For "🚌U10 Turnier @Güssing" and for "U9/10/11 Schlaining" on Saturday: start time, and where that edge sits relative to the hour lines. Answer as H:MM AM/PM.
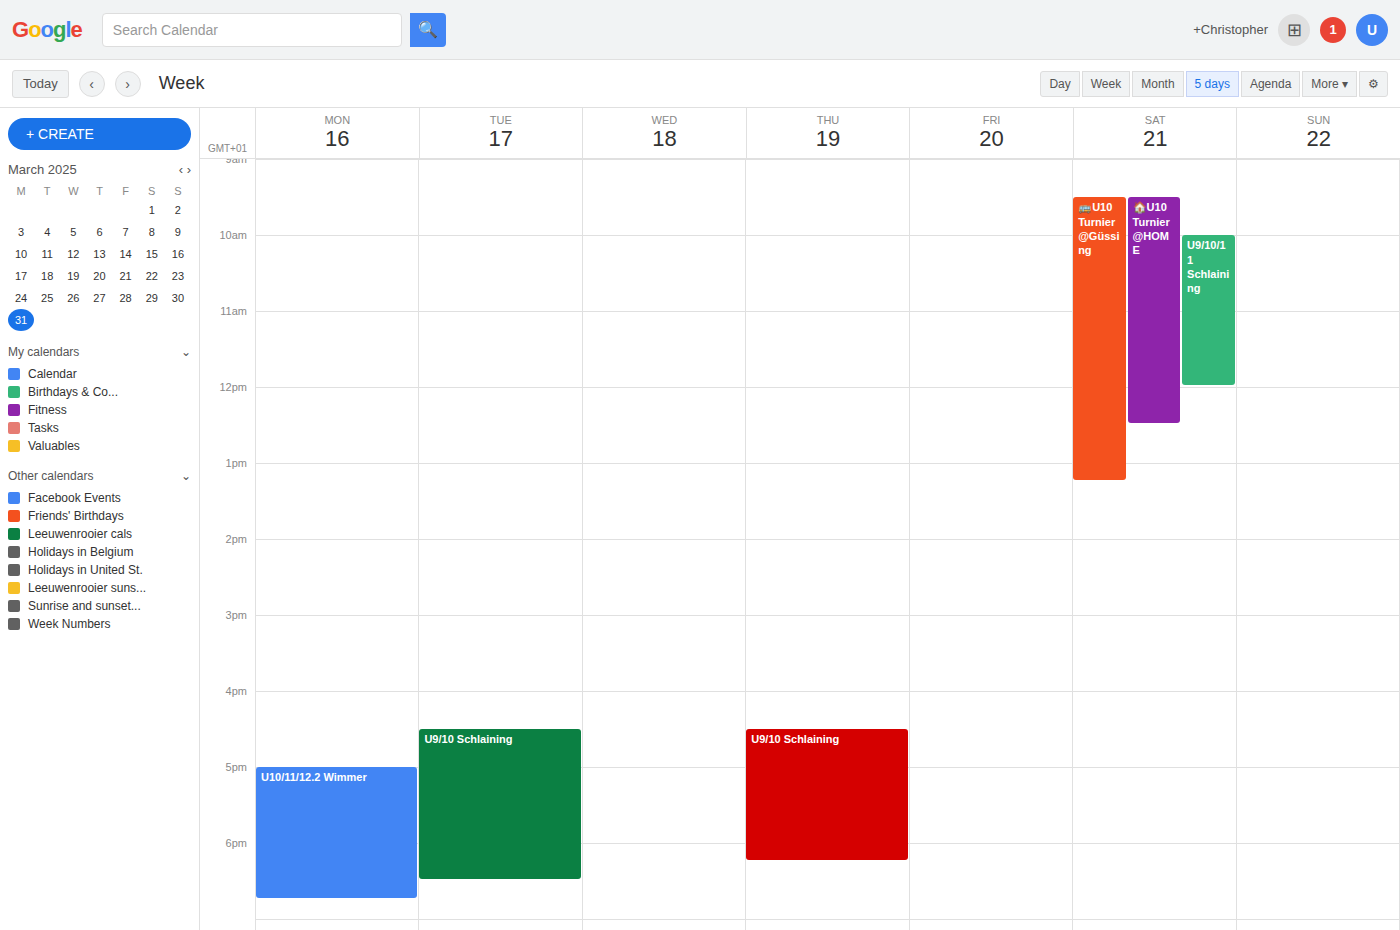
"🚌U10 Turnier @Güssing": 9:30 AM, halfway between the 9 AM and 10 AM lines. "U9/10/11 Schlaining": 10:00 AM, exactly on the 10 AM line.